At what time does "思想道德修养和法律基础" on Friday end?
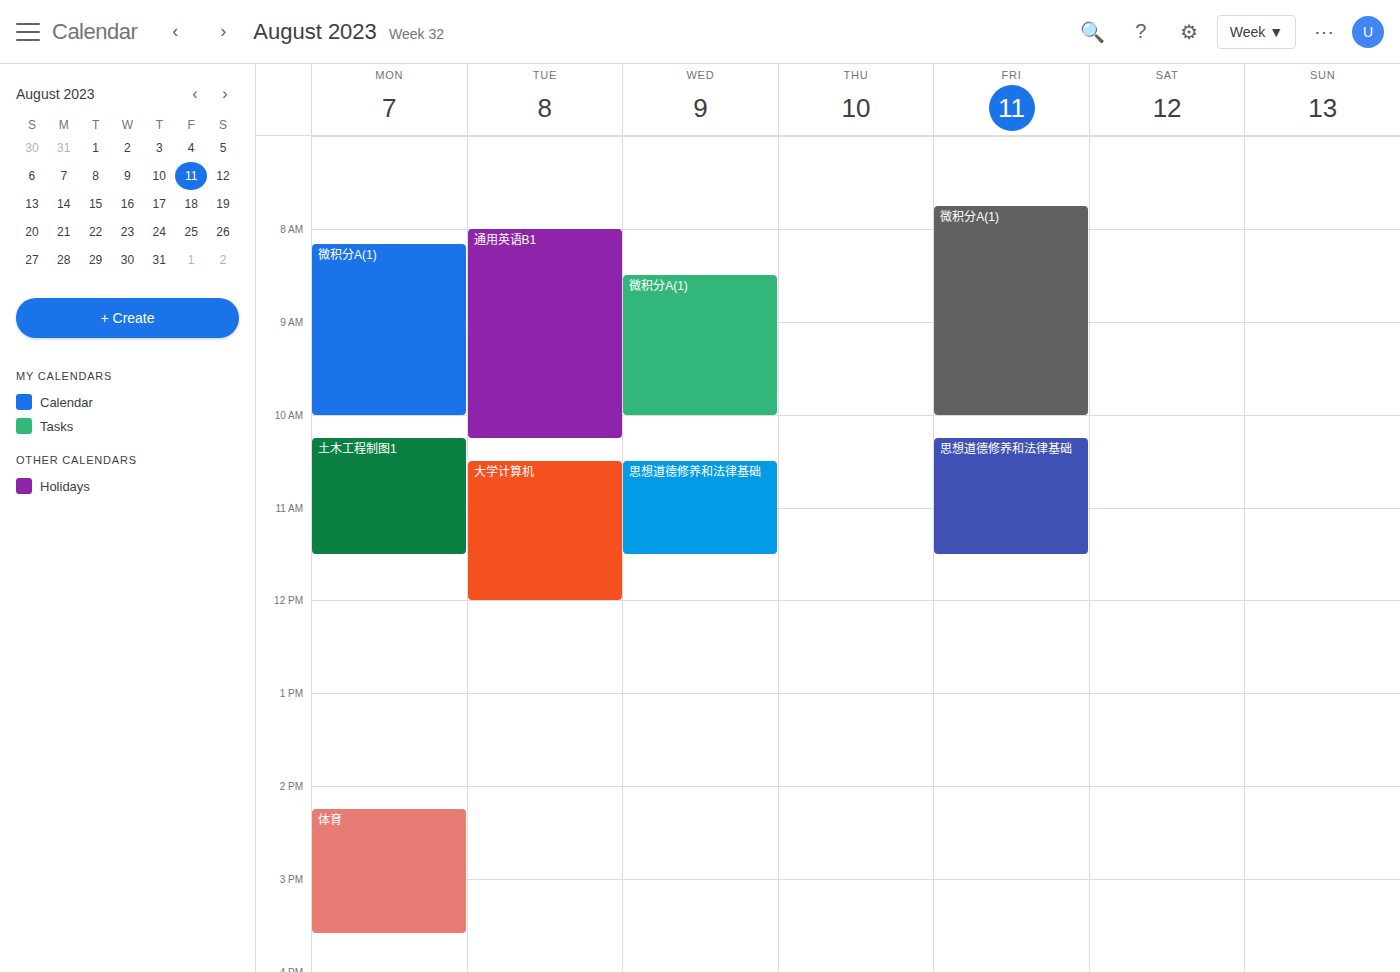
11:30